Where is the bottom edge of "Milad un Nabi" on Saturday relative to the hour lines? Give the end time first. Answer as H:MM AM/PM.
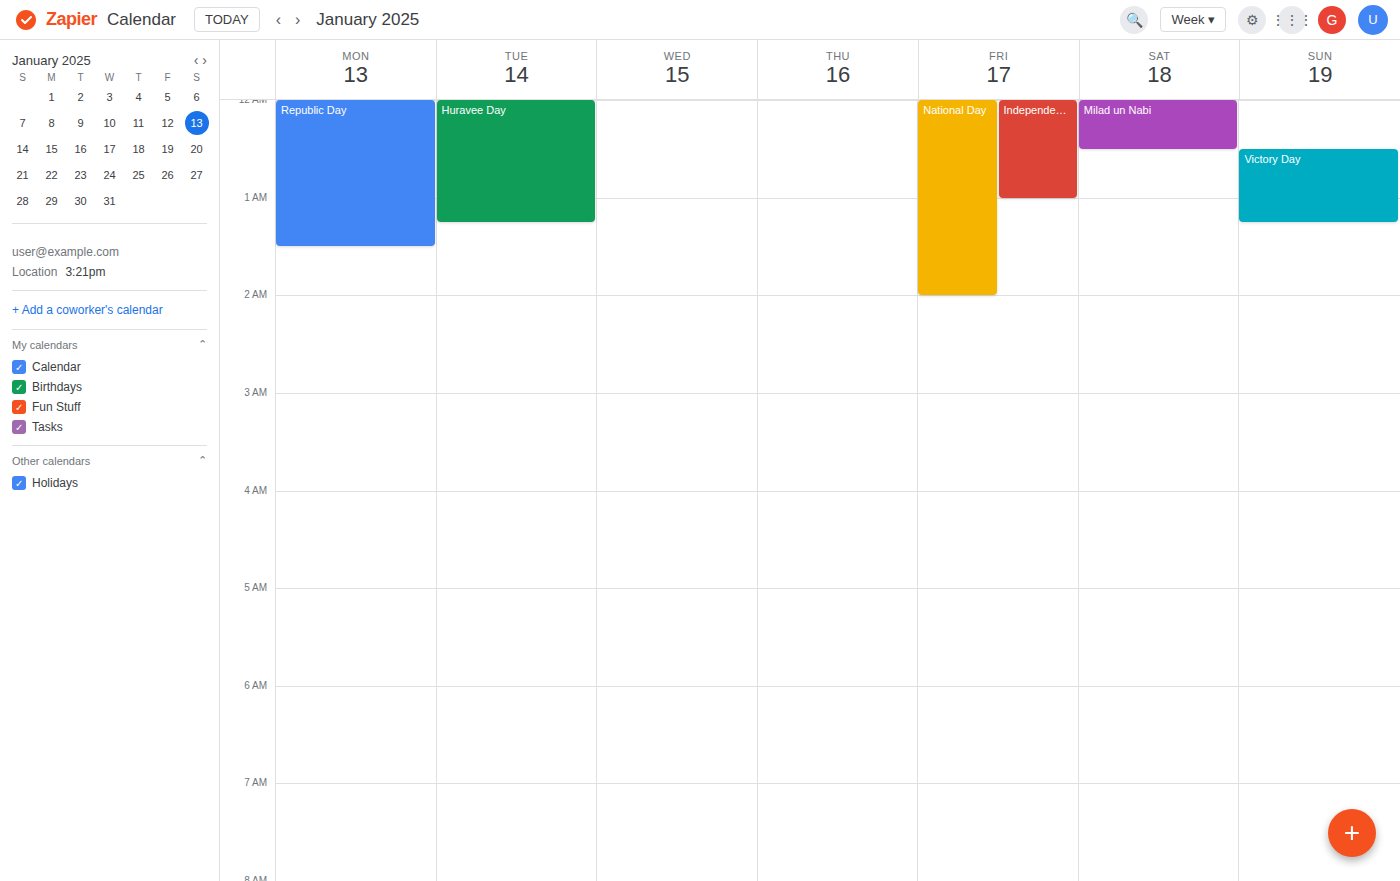
12:30 AM -- halfway between the 12 AM and 1 AM lines.